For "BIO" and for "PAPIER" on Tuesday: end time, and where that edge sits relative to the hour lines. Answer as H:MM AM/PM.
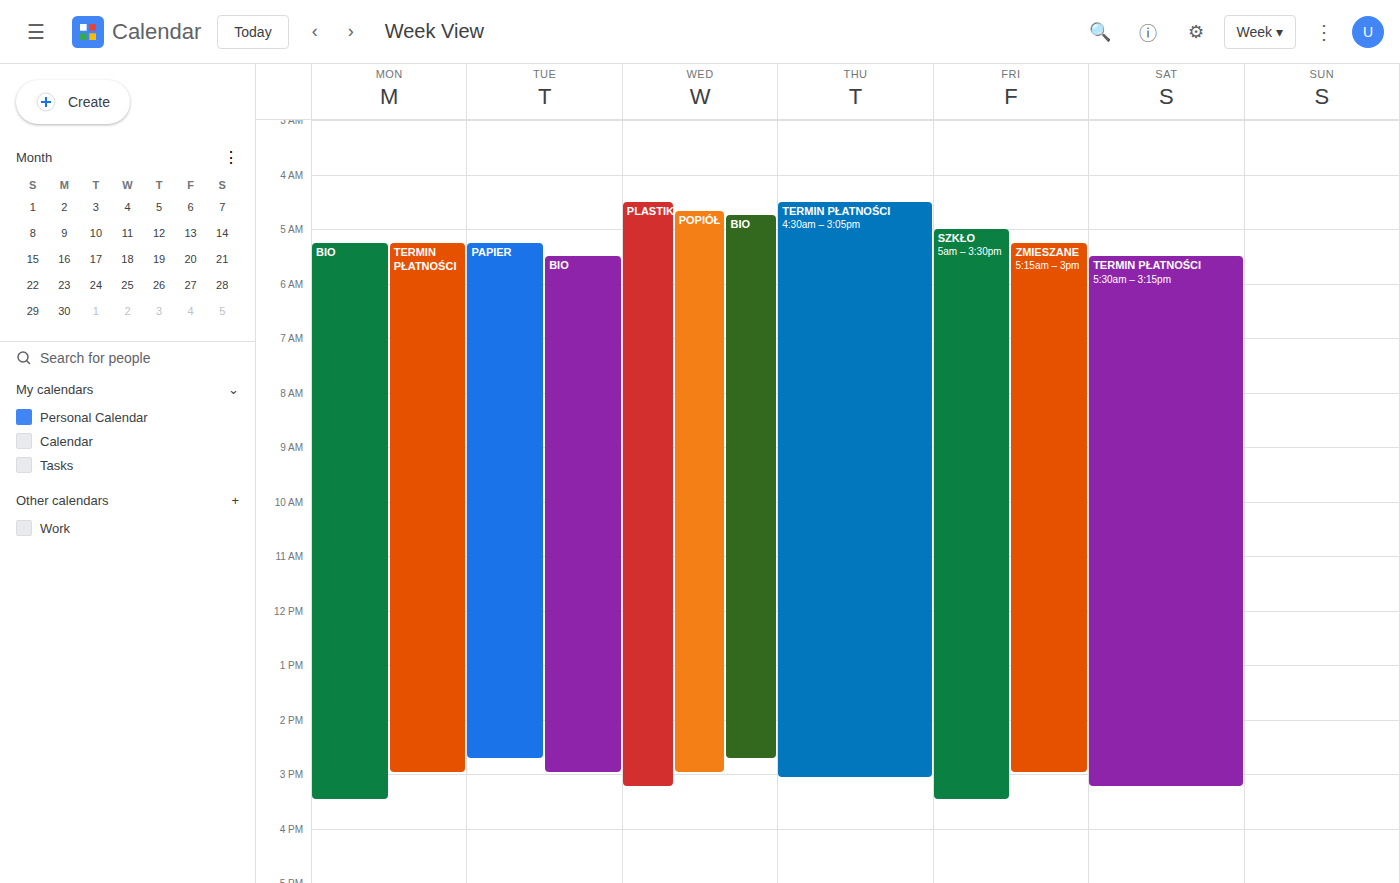
"BIO": 3:00 PM, exactly on the 3 PM line. "PAPIER": 2:45 PM, neither: three quarters of the way from the 2 PM line to the 3 PM line.